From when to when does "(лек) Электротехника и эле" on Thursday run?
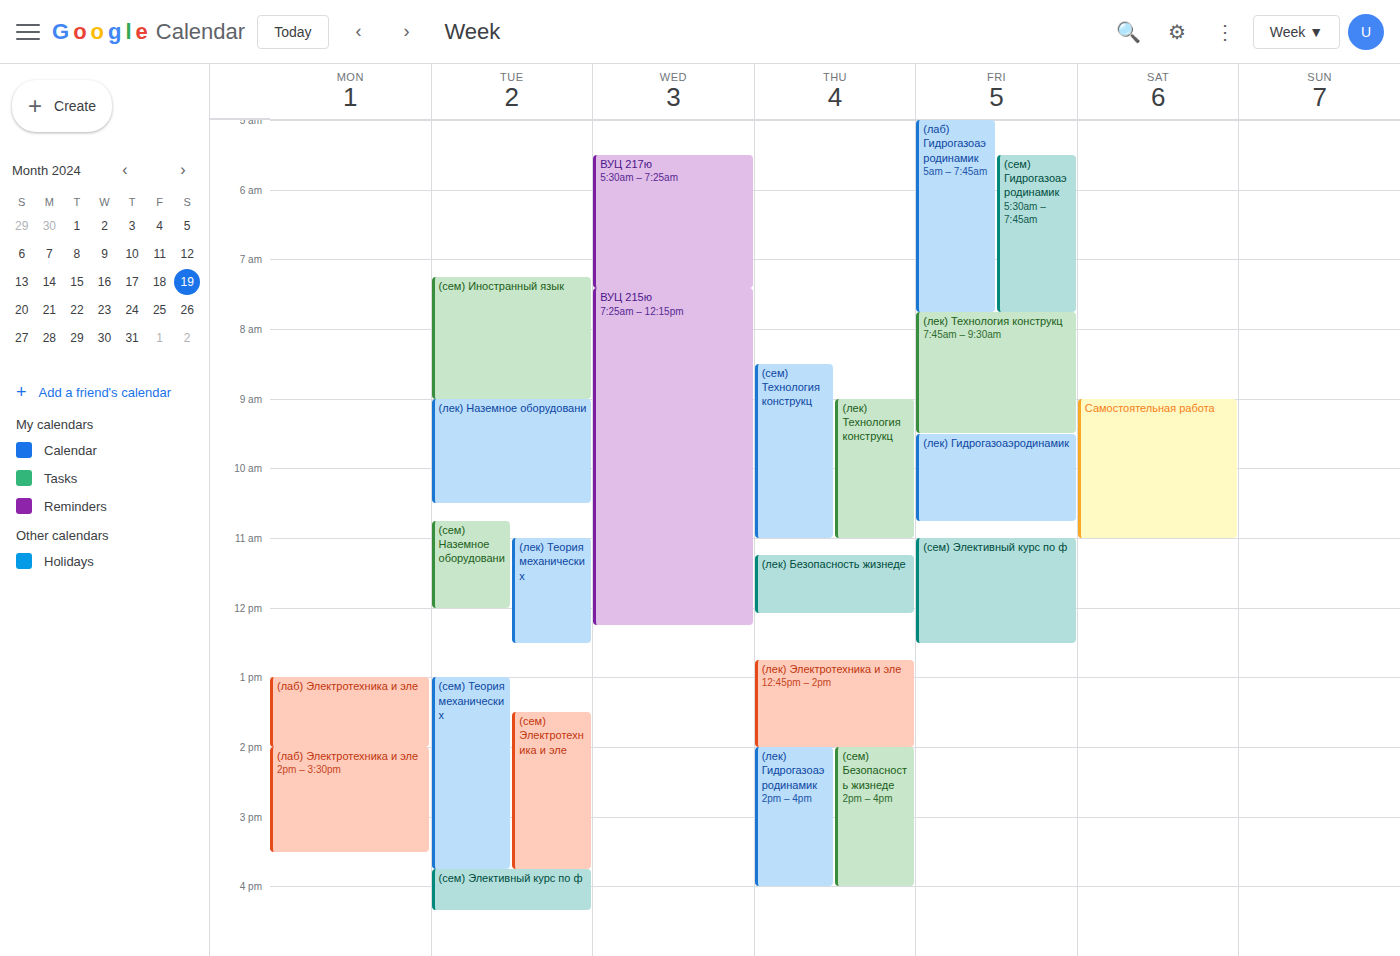
12:45 PM to 2:00 PM